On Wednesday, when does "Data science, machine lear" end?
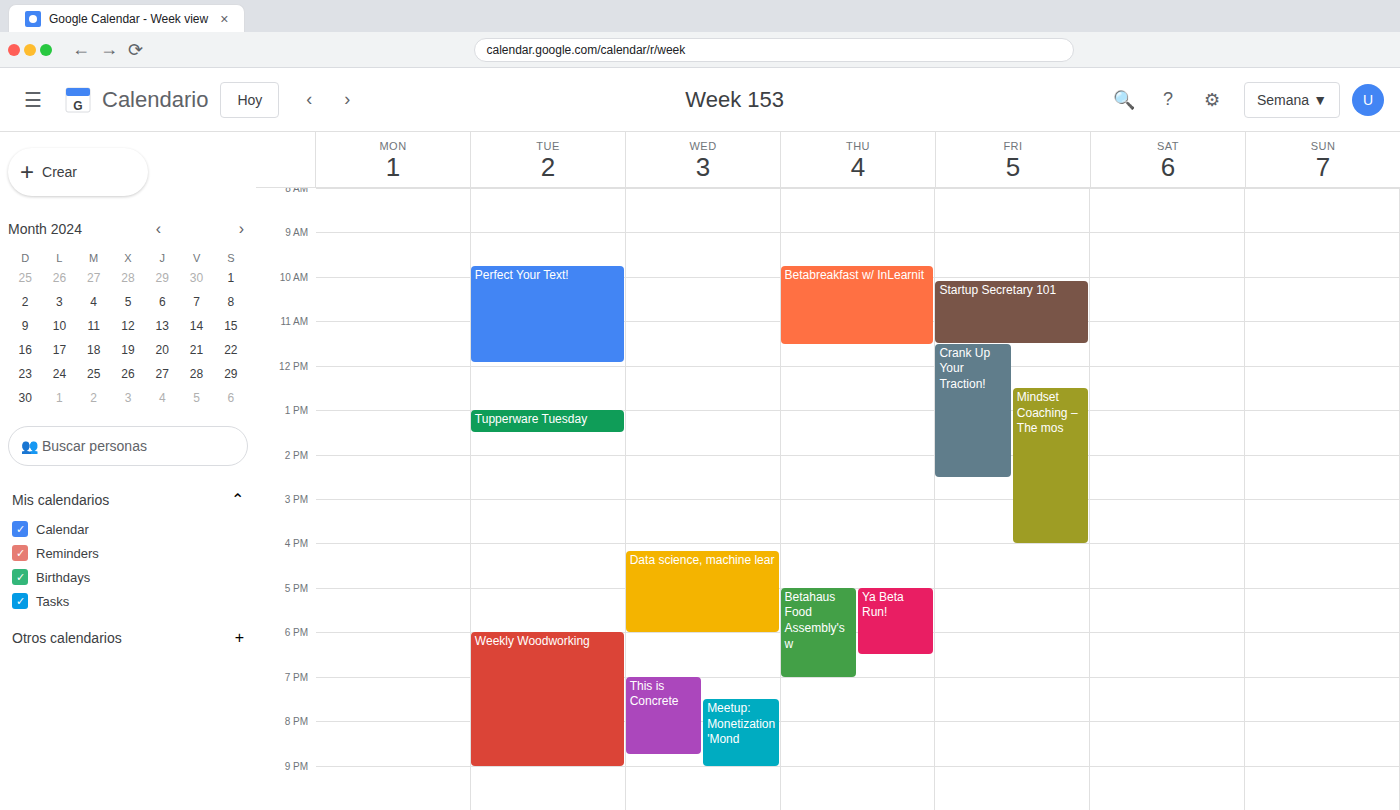
6:00 PM